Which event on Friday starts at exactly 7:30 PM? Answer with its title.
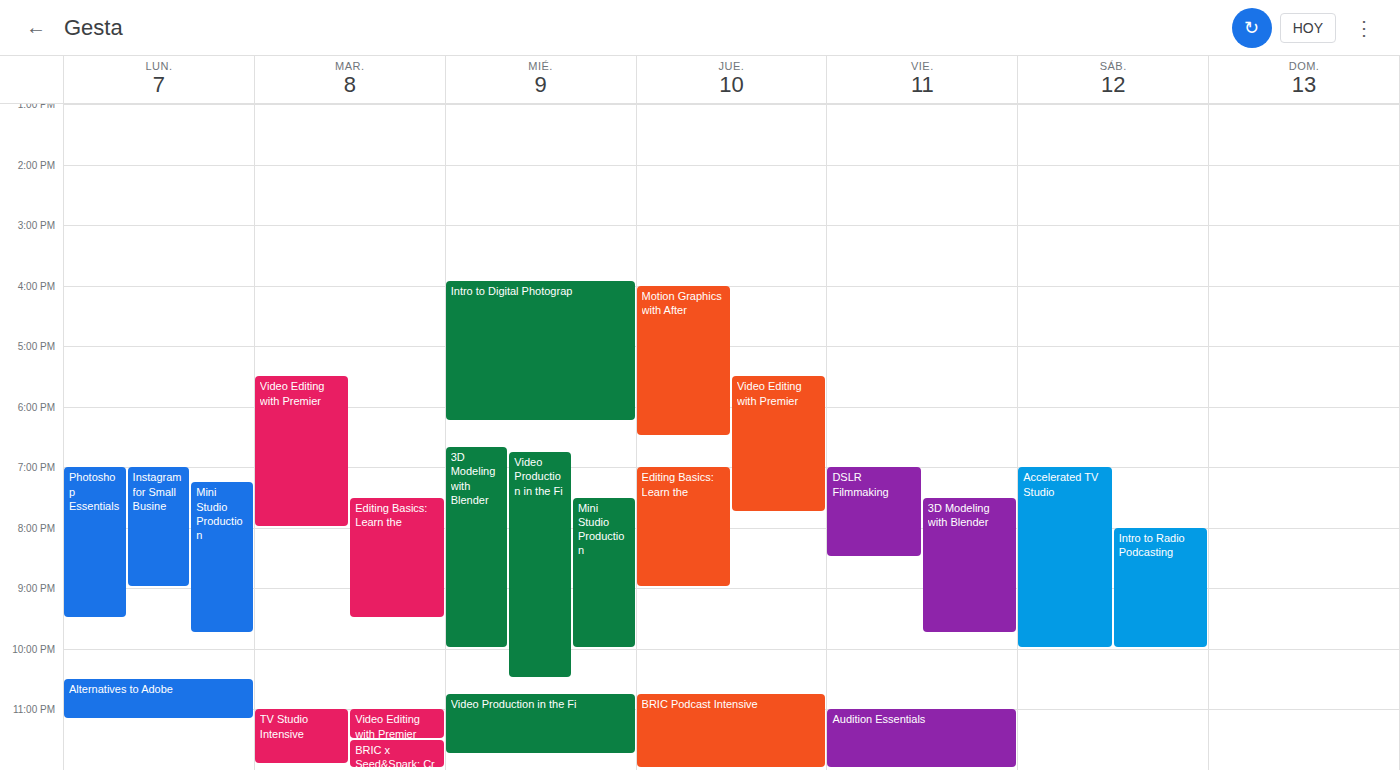
"3D Modeling with Blender"